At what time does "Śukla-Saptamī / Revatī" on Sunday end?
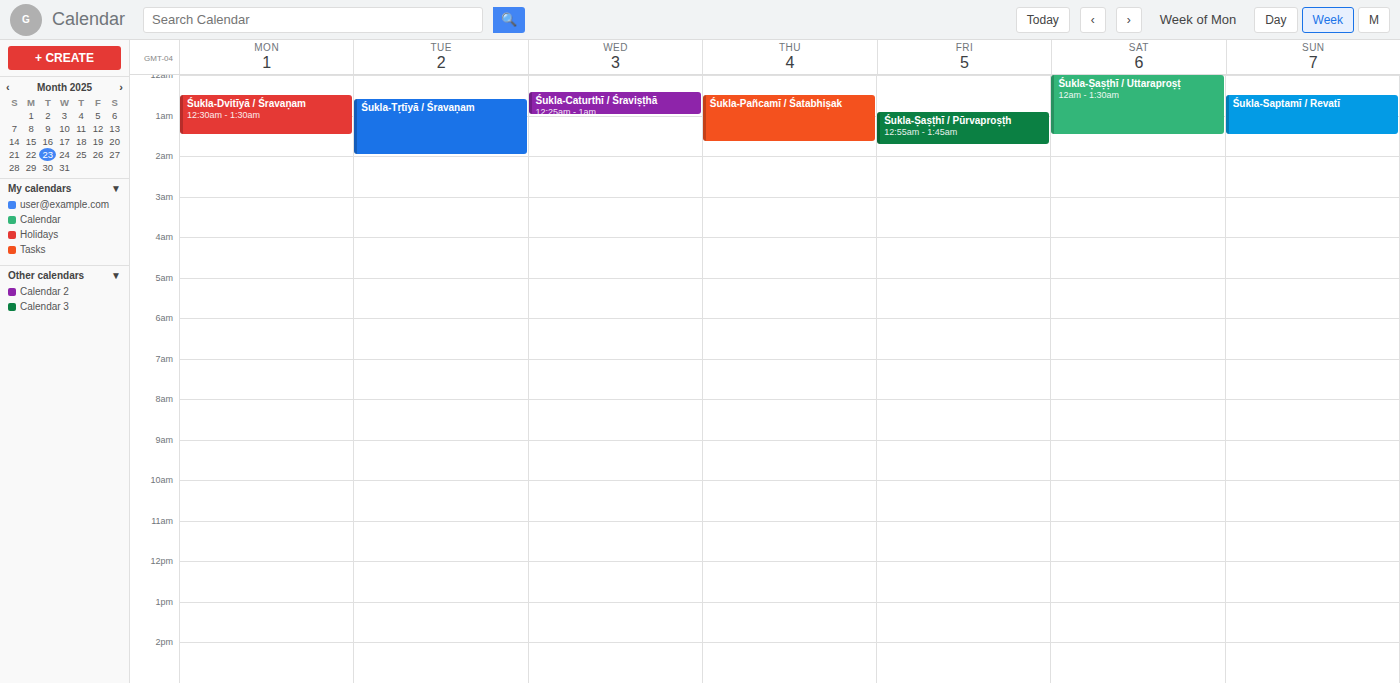
1:30 AM